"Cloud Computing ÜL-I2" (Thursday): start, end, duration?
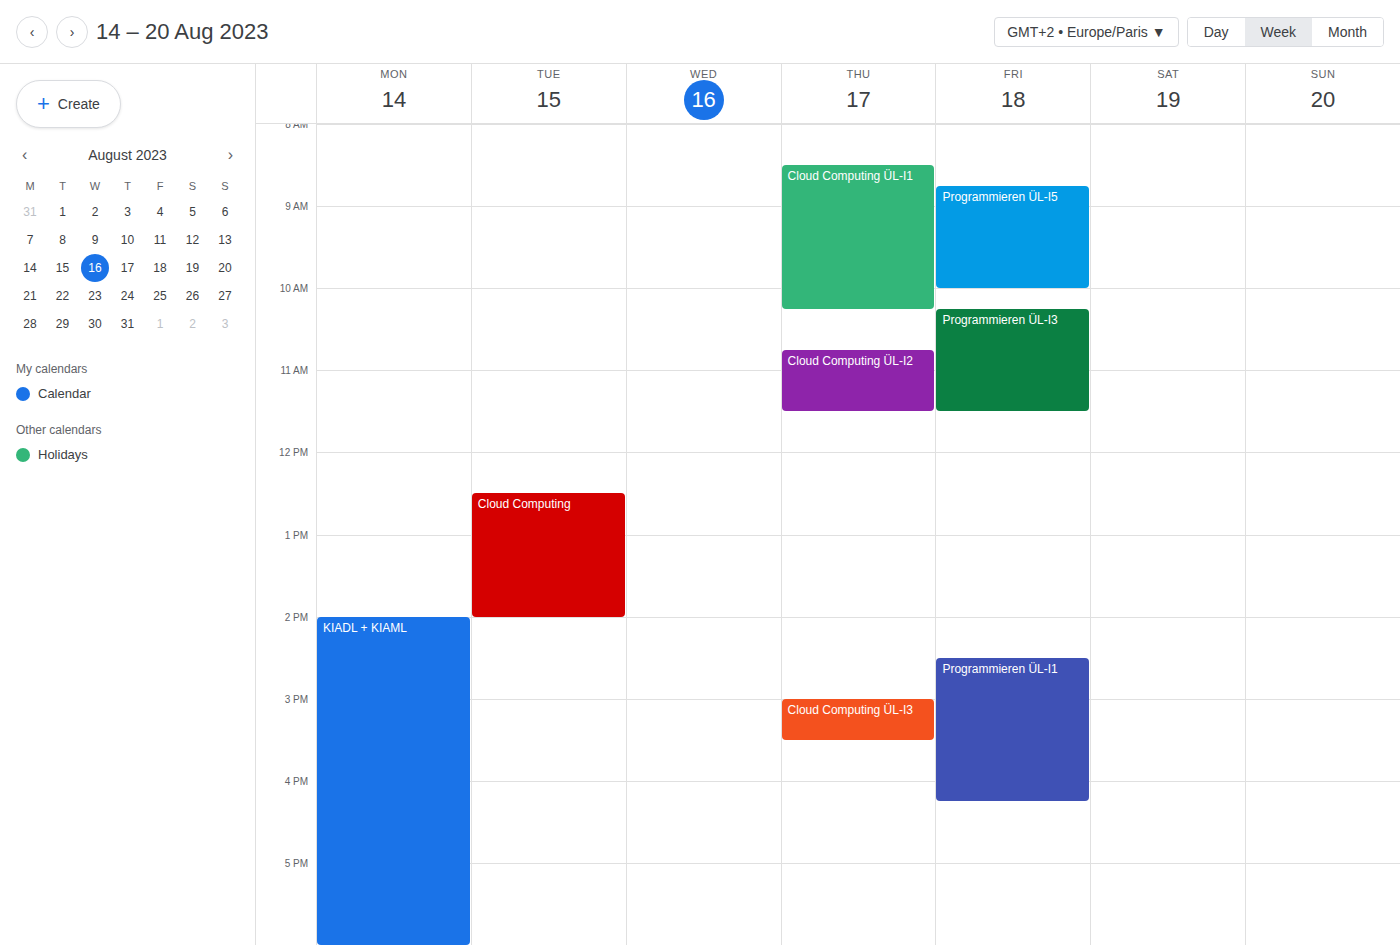
10:45 to 11:30, 45 minutes